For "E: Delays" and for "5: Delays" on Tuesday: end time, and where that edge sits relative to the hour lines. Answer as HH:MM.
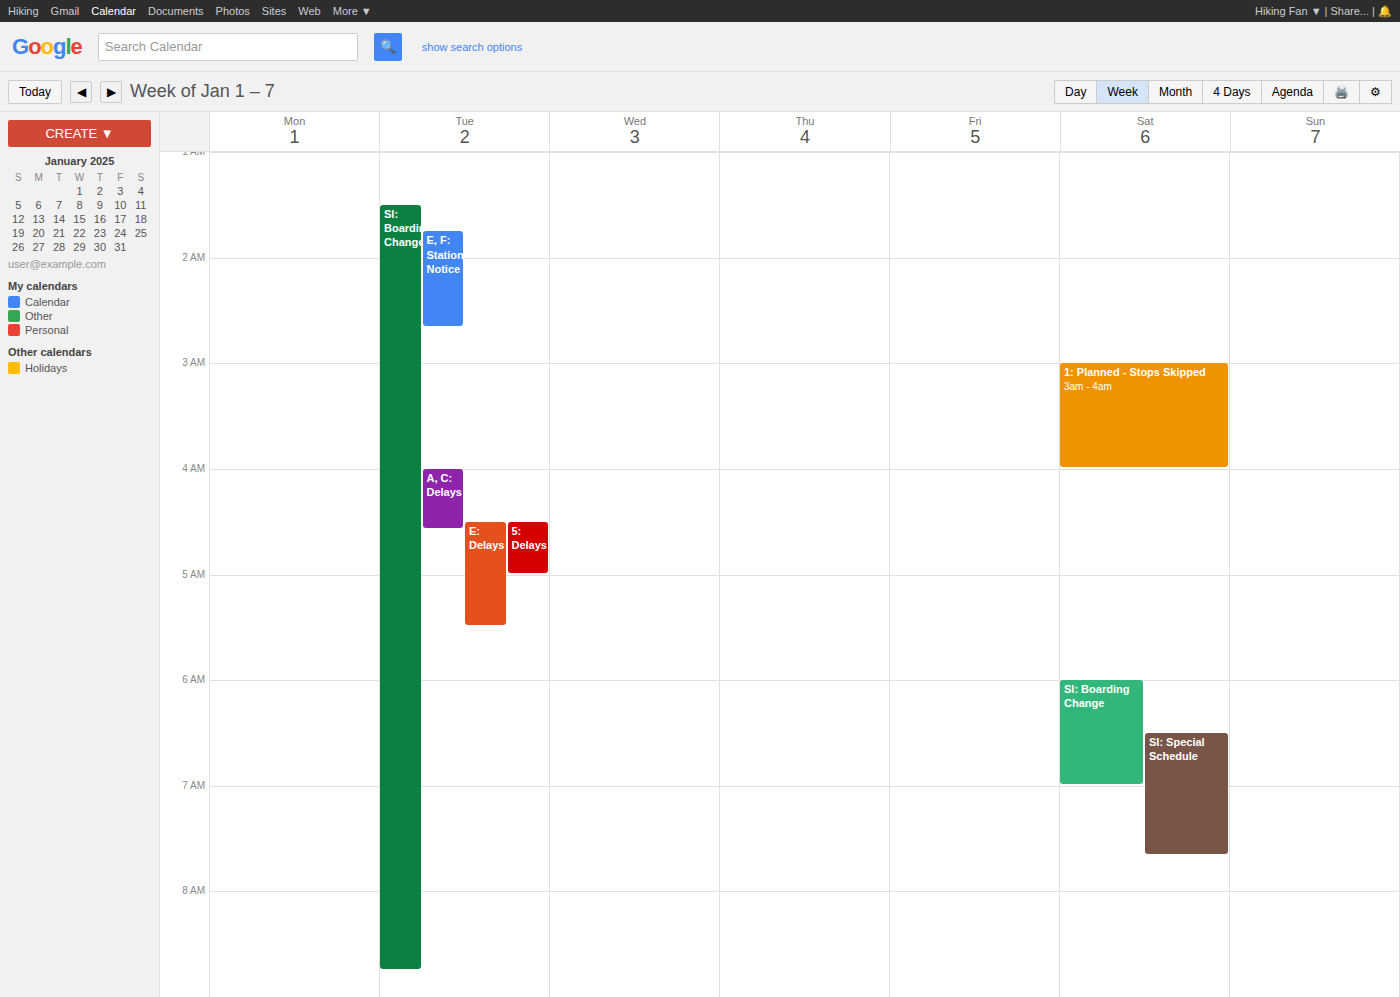
"E: Delays": 05:30, halfway between the 05:00 and 06:00 lines. "5: Delays": 05:00, exactly on the 05:00 line.